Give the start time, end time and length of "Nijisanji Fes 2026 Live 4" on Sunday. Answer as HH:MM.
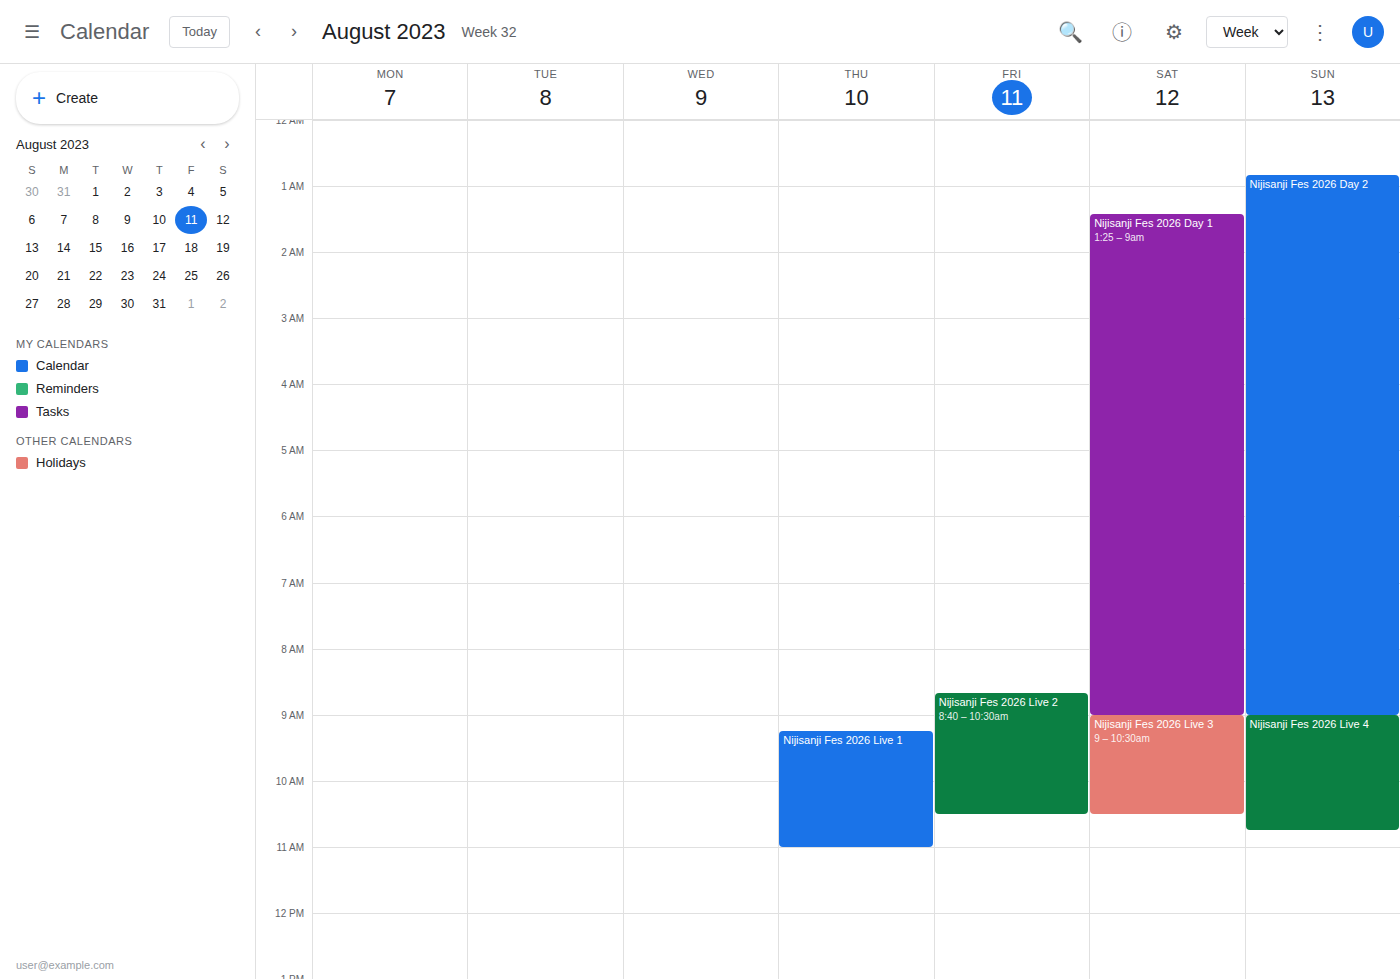
09:00 to 10:45, 1 hour 45 minutes